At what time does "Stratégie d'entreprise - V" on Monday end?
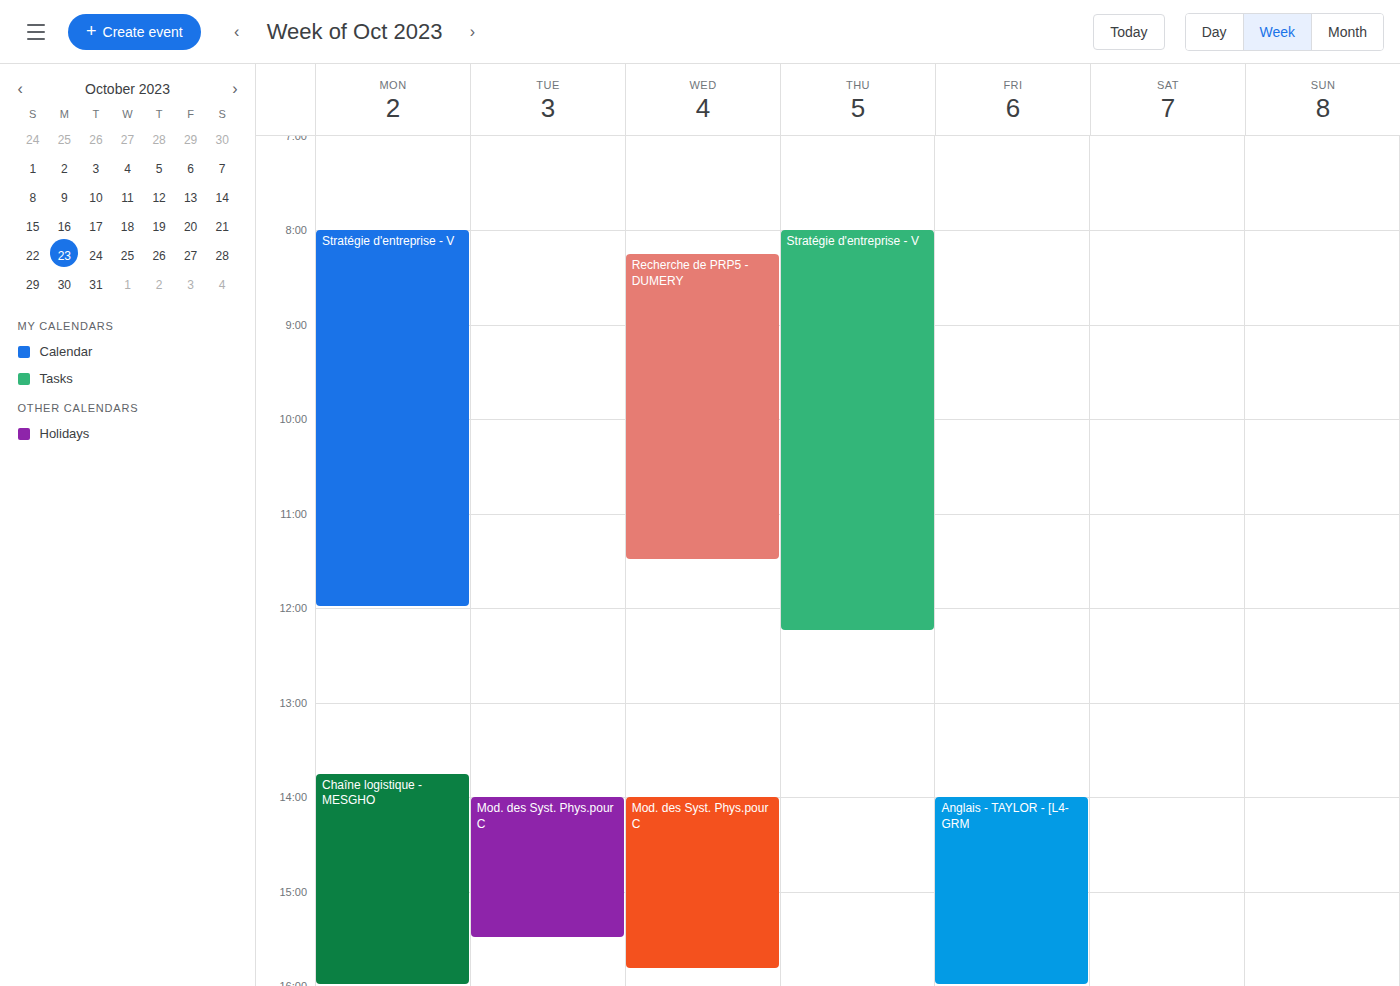
12:00 PM